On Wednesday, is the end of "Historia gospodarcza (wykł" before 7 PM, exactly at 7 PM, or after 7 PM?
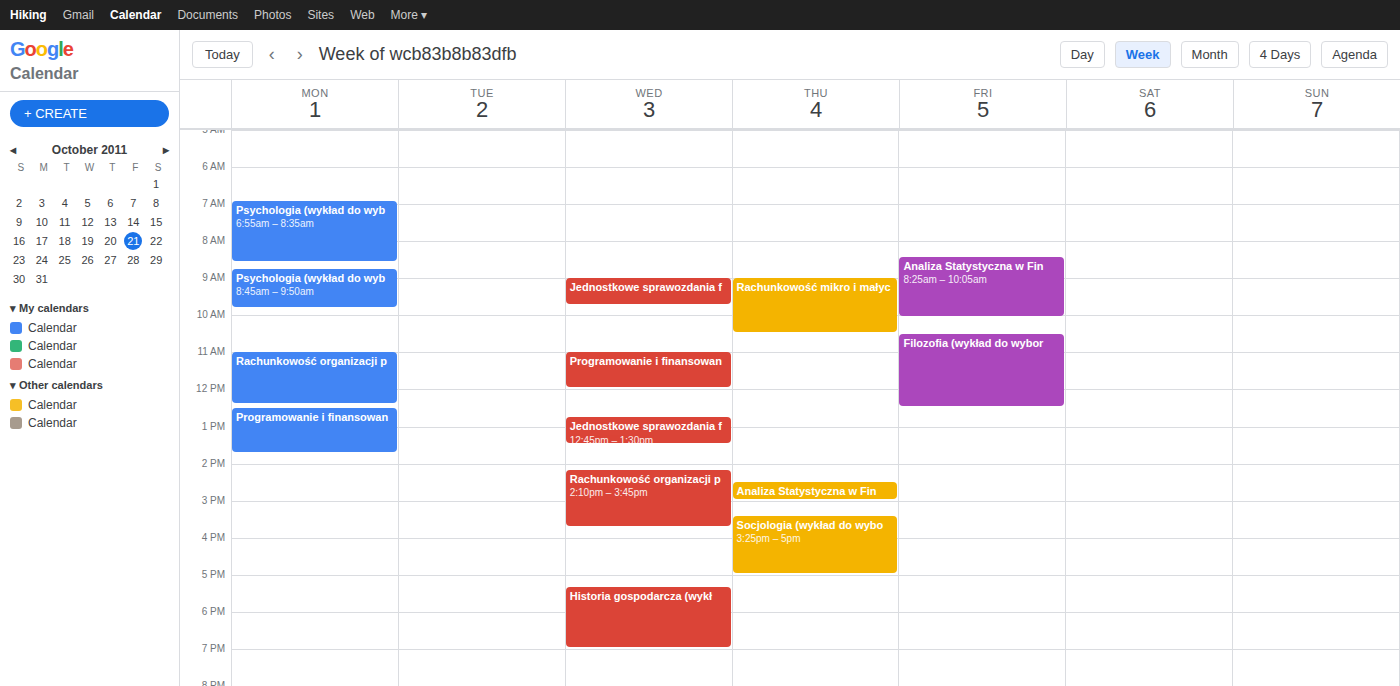
7:00 PM -- exactly at 7 PM, on the 7 PM line.